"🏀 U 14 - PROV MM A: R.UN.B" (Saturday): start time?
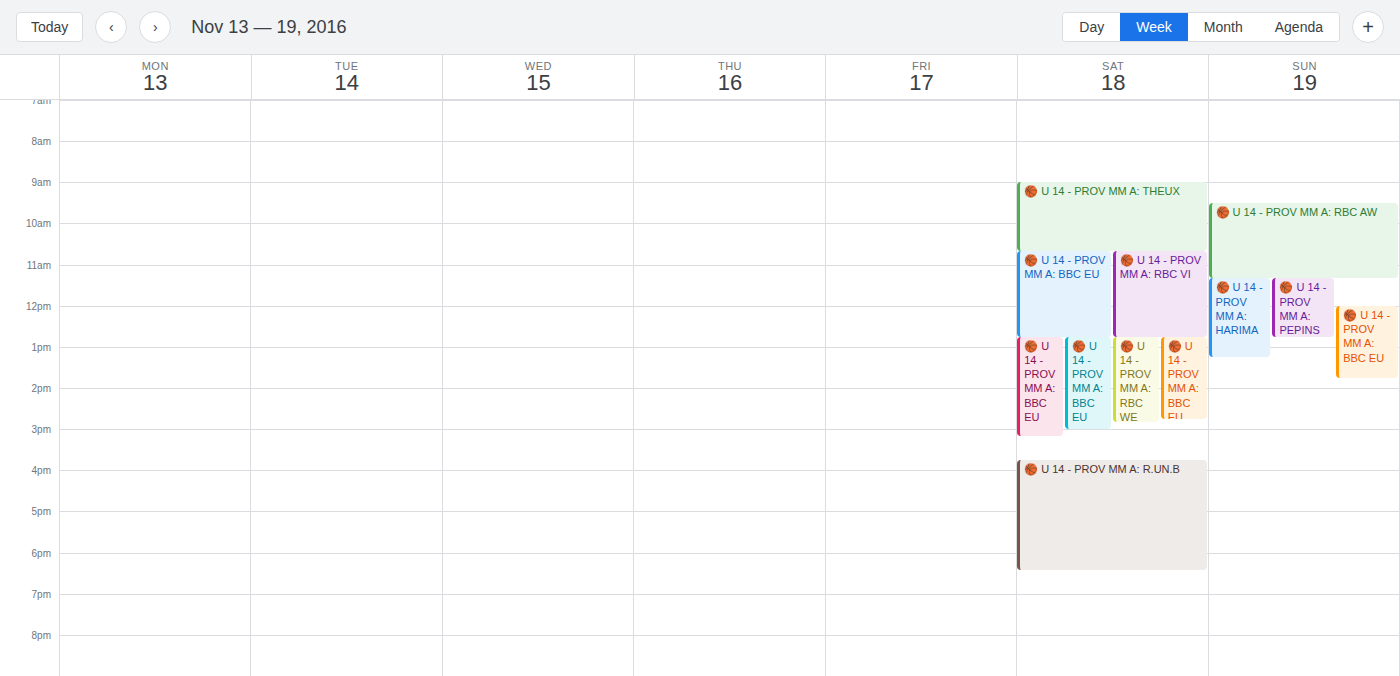
3:45 PM